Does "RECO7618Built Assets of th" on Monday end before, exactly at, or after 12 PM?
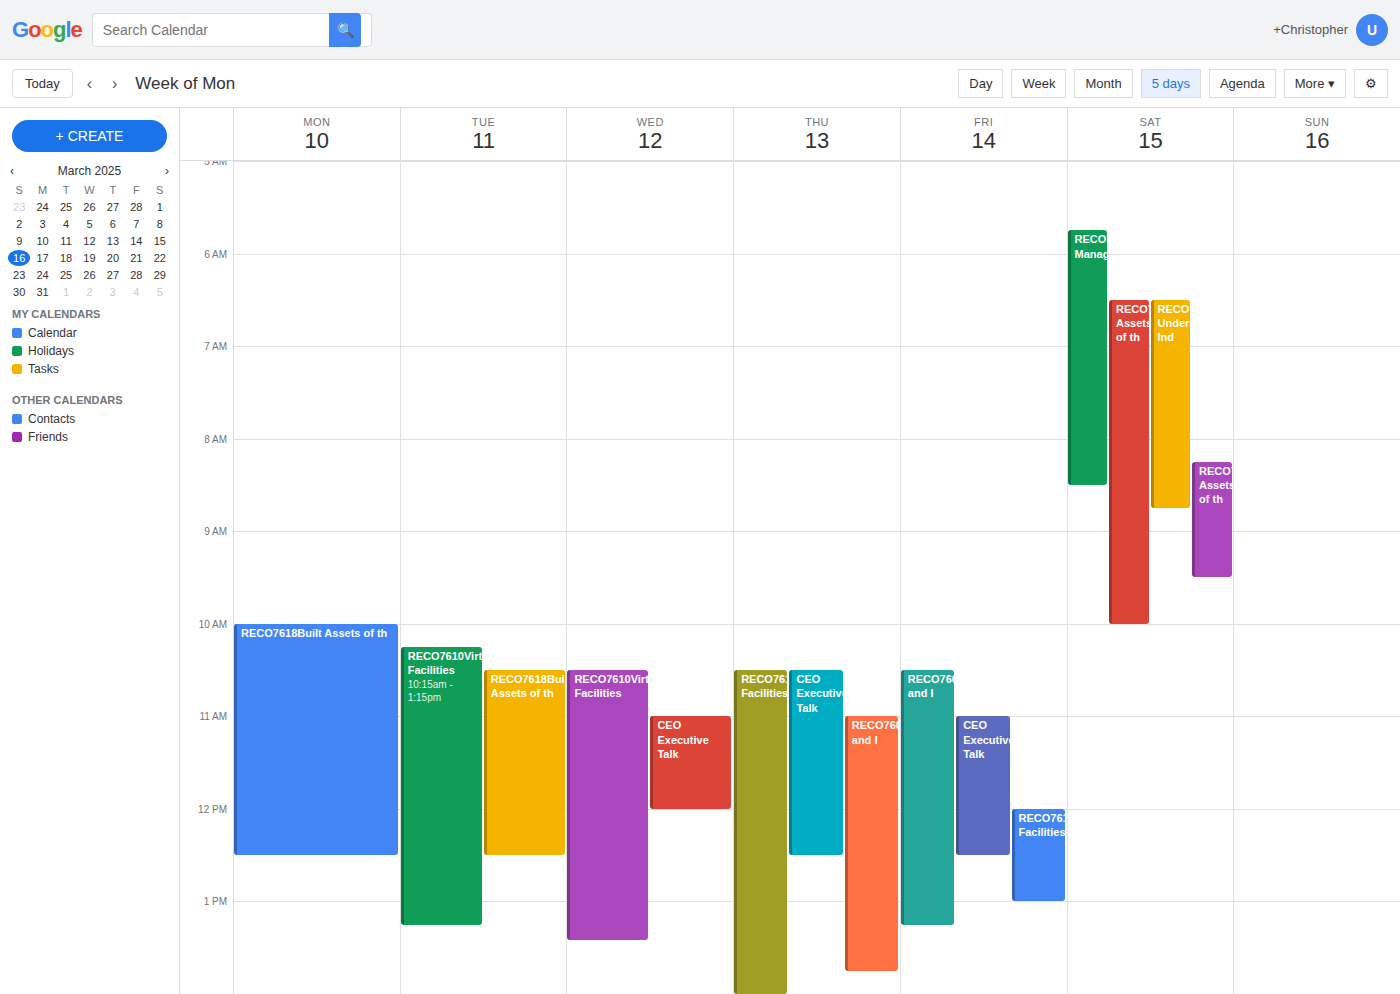
12:30 PM -- after 12 PM, 30 minutes below the 12 PM line.